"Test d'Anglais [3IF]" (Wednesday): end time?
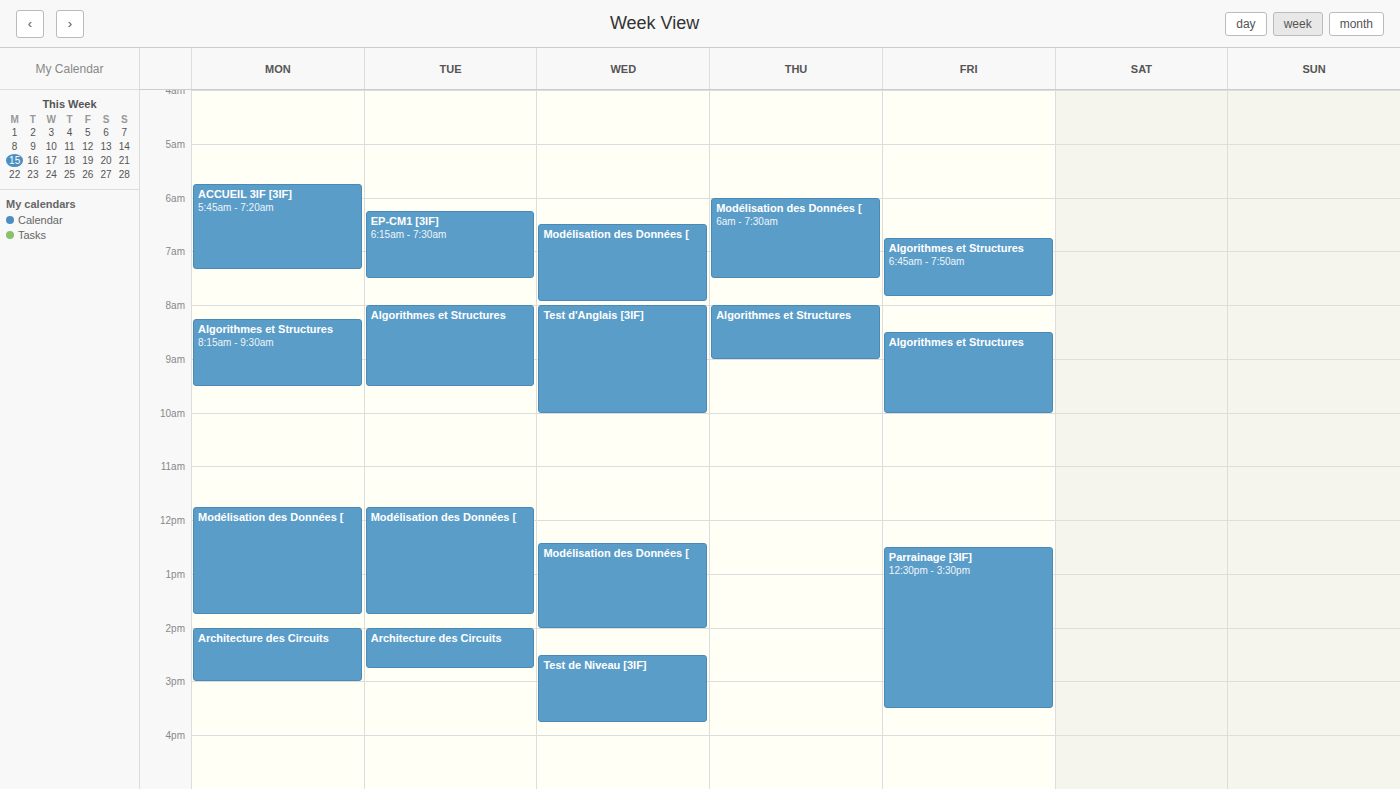
10:00 AM